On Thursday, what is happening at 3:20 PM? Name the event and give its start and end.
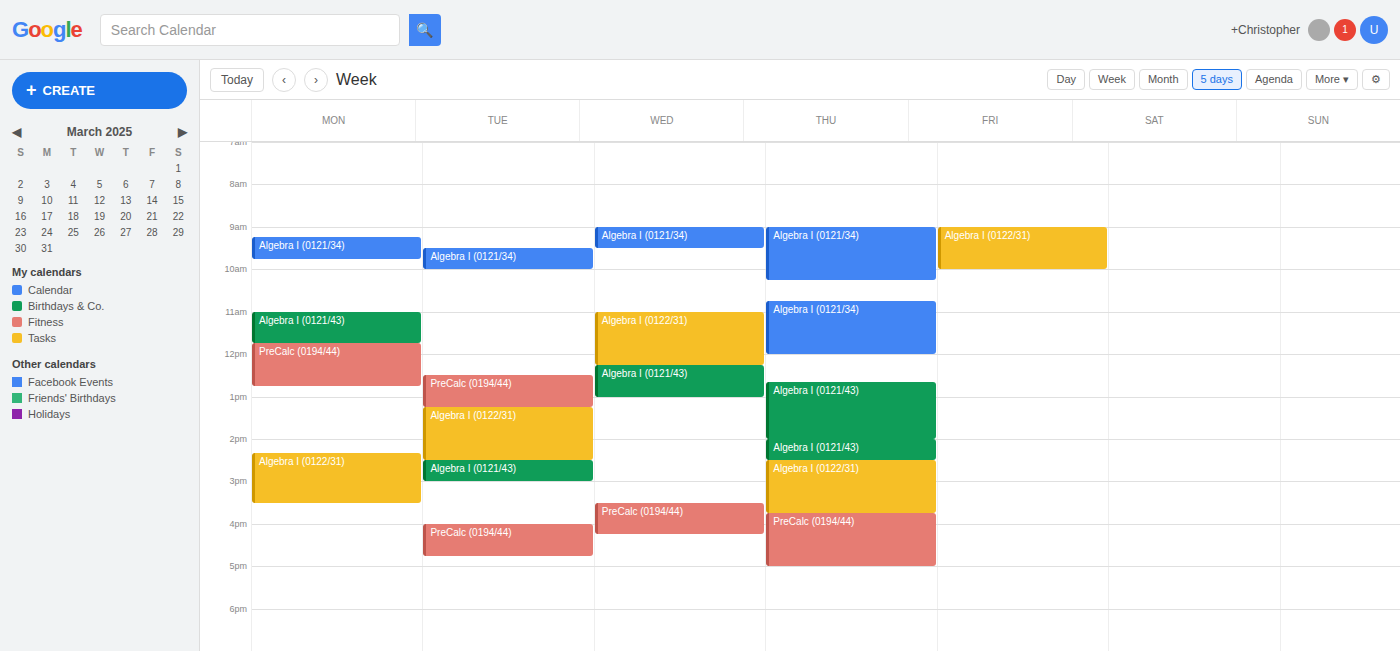
"Algebra I (0122/31)", 2:30 PM to 3:45 PM